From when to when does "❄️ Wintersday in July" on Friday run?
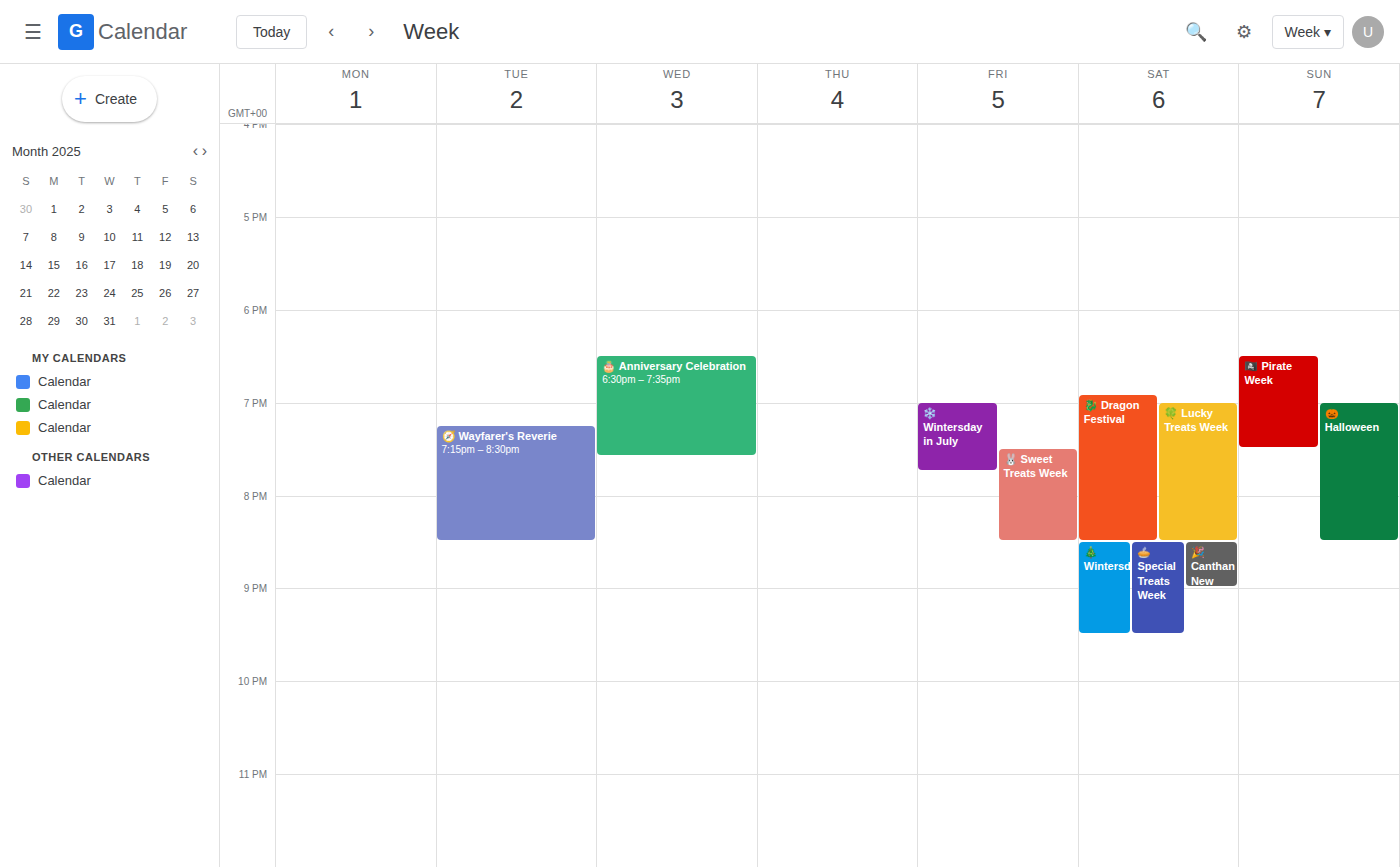
7:00 PM to 7:45 PM